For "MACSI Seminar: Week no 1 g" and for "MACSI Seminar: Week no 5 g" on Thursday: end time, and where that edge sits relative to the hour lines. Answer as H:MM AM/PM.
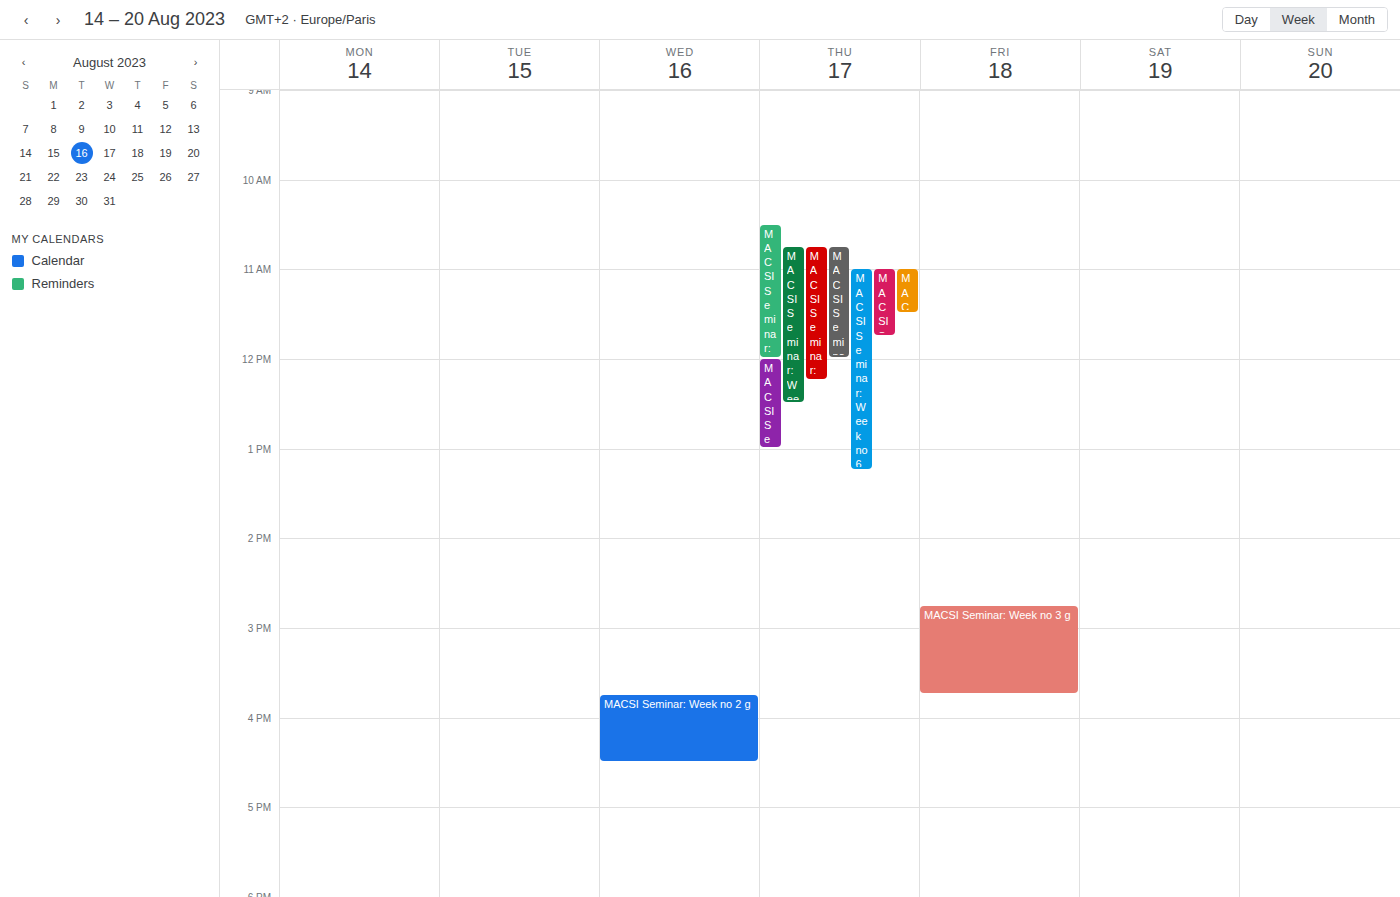
"MACSI Seminar: Week no 1 g": 12:30 PM, halfway between the 12 PM and 1 PM lines. "MACSI Seminar: Week no 5 g": 11:45 AM, neither: three quarters of the way from the 11 AM line to the 12 PM line.